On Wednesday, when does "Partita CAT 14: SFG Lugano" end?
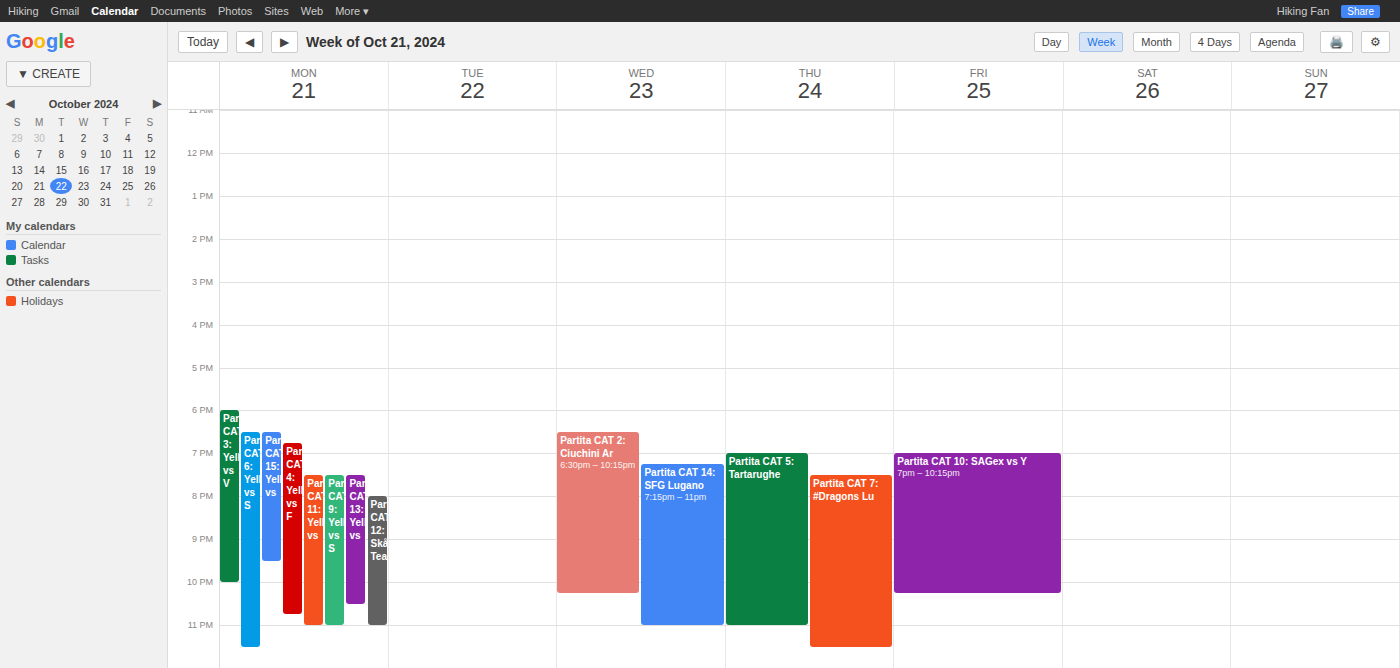
11:00 PM